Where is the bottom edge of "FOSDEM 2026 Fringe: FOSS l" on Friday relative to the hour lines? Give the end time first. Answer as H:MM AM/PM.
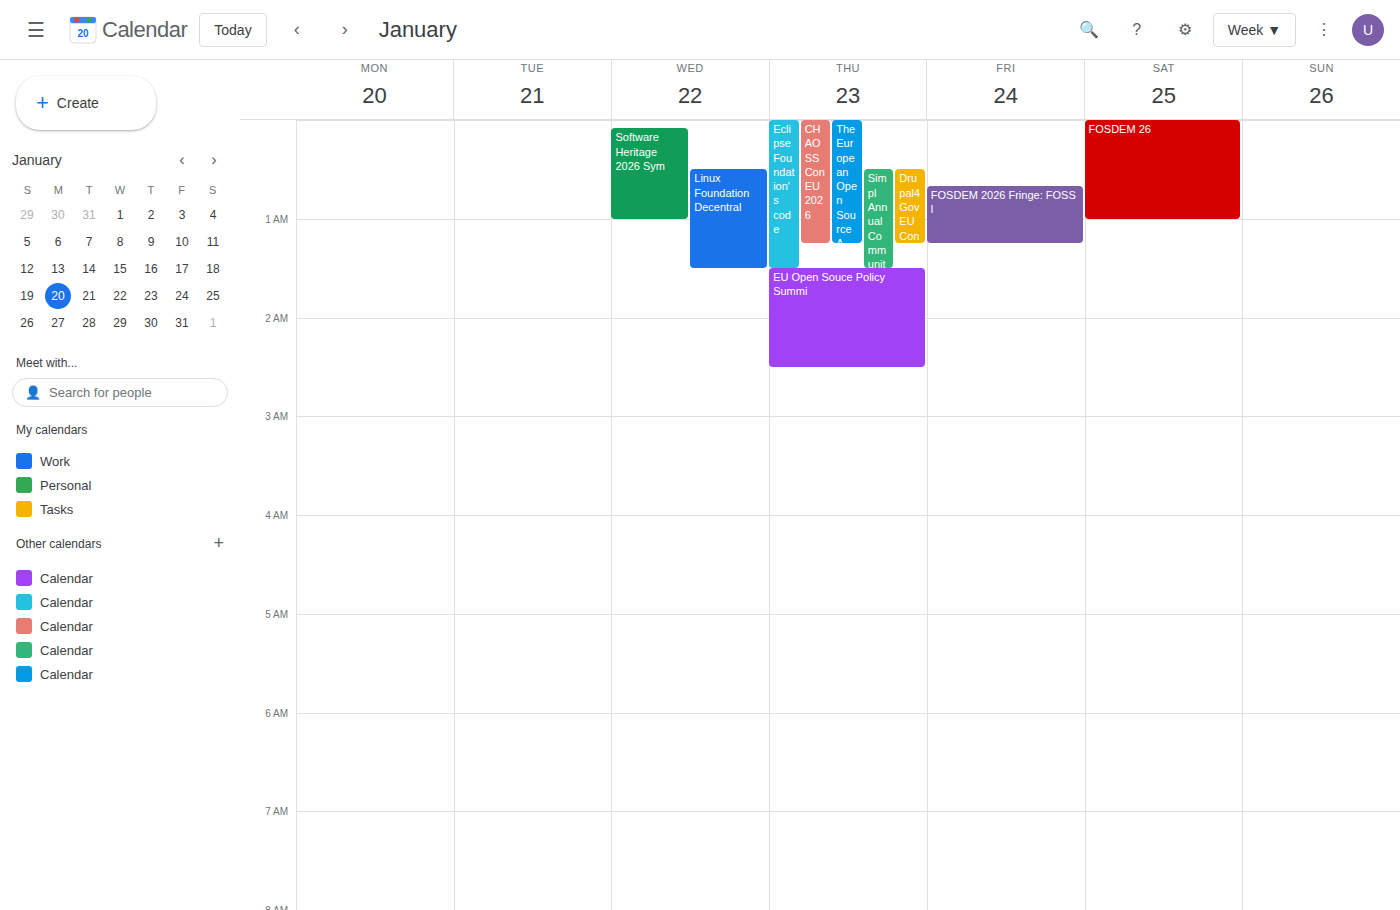
1:15 AM -- neither: a quarter of the way from the 1 AM line to the 2 AM line.